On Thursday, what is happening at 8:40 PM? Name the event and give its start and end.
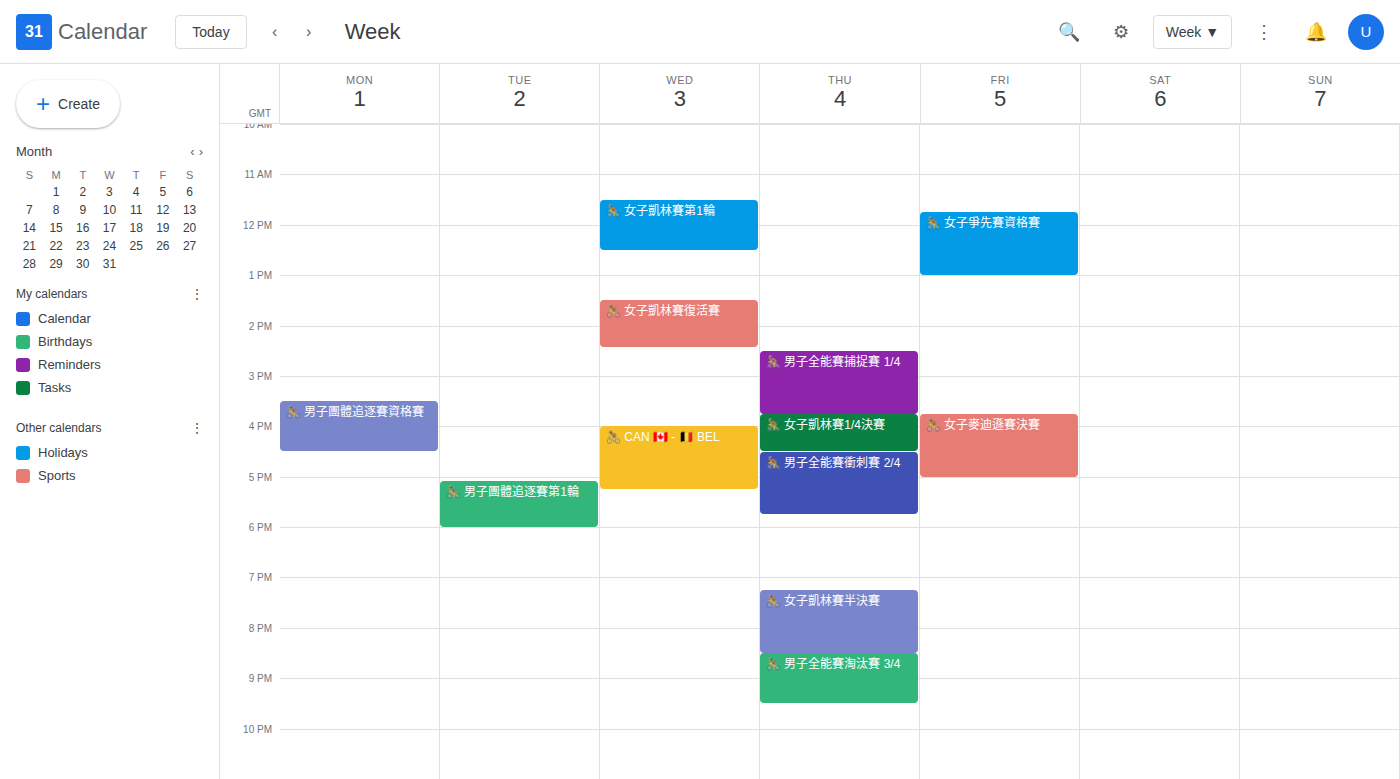
"🚴 男子全能賽淘汰賽 3/4", 8:30 PM to 9:30 PM